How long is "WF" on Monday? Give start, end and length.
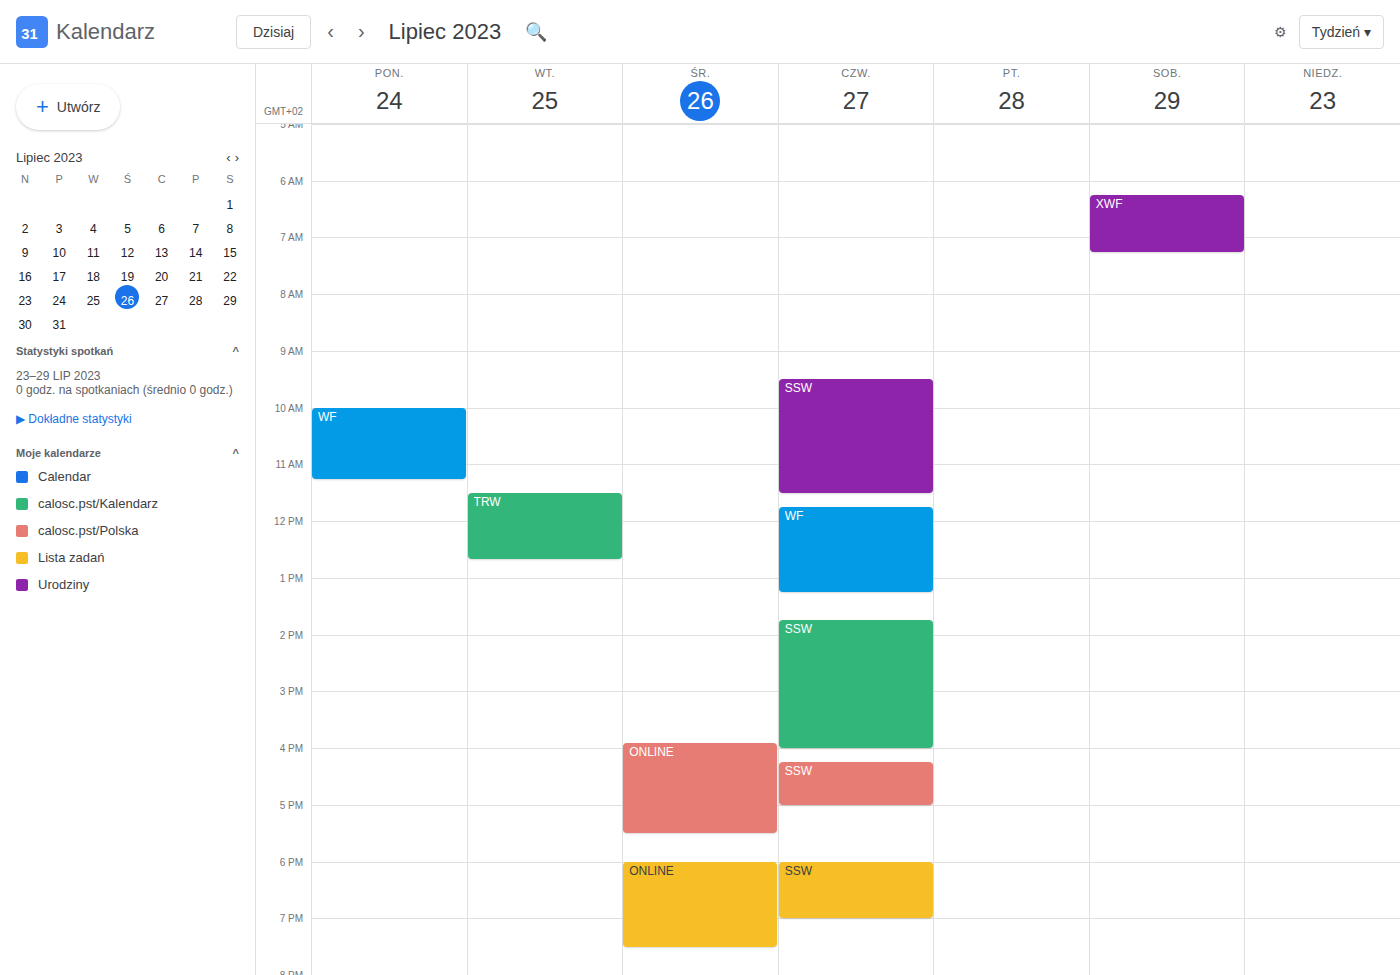
10:00 AM to 11:15 AM, 1 hour 15 minutes